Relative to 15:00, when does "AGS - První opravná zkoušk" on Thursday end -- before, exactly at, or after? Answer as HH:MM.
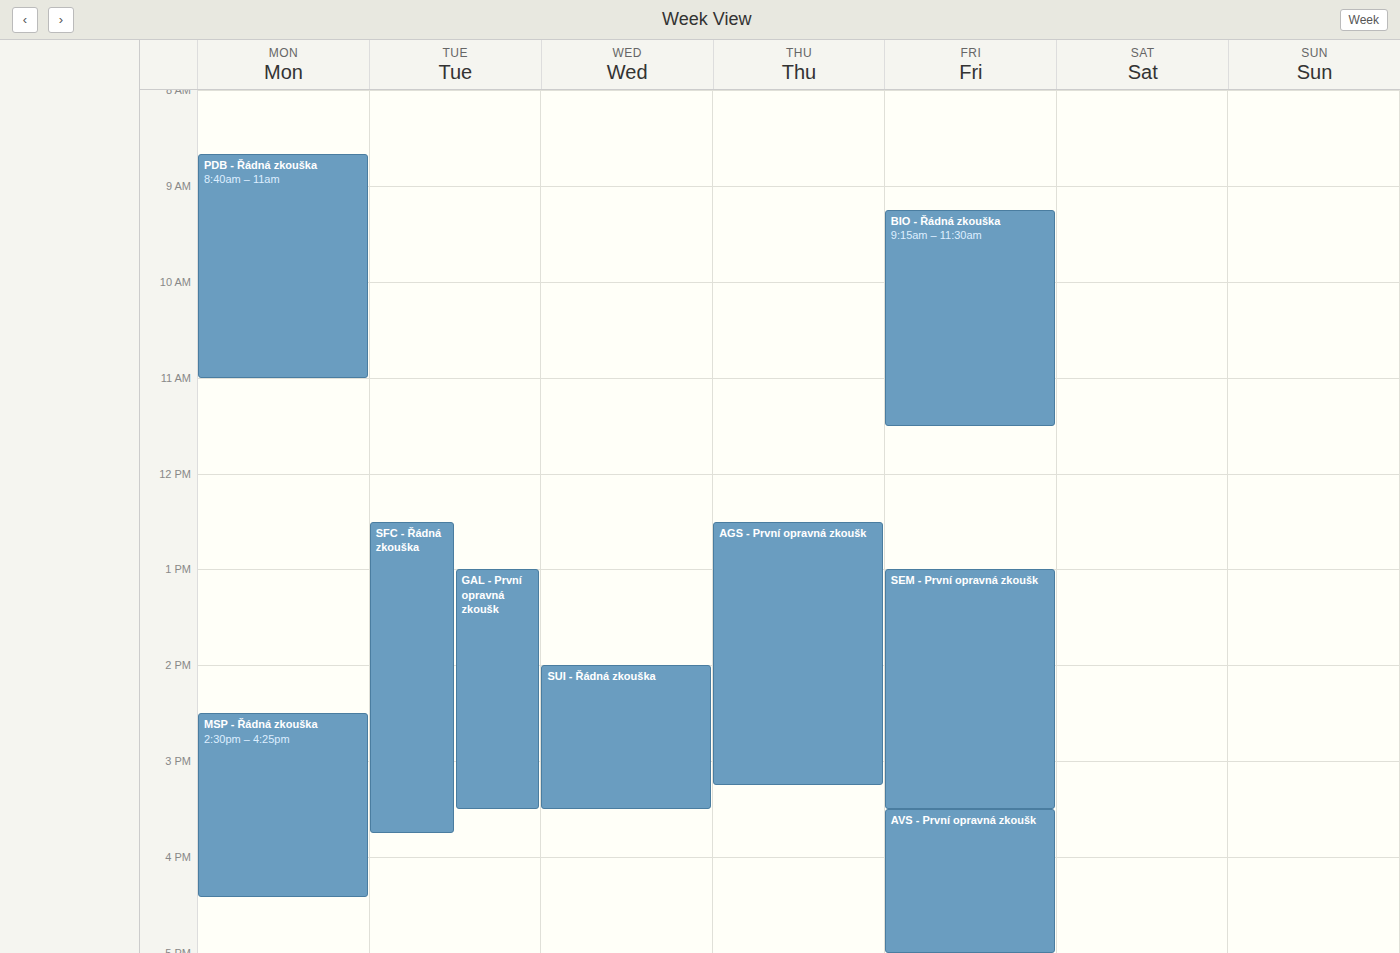
15:15 -- after 15:00, 15 minutes below the 15:00 line.